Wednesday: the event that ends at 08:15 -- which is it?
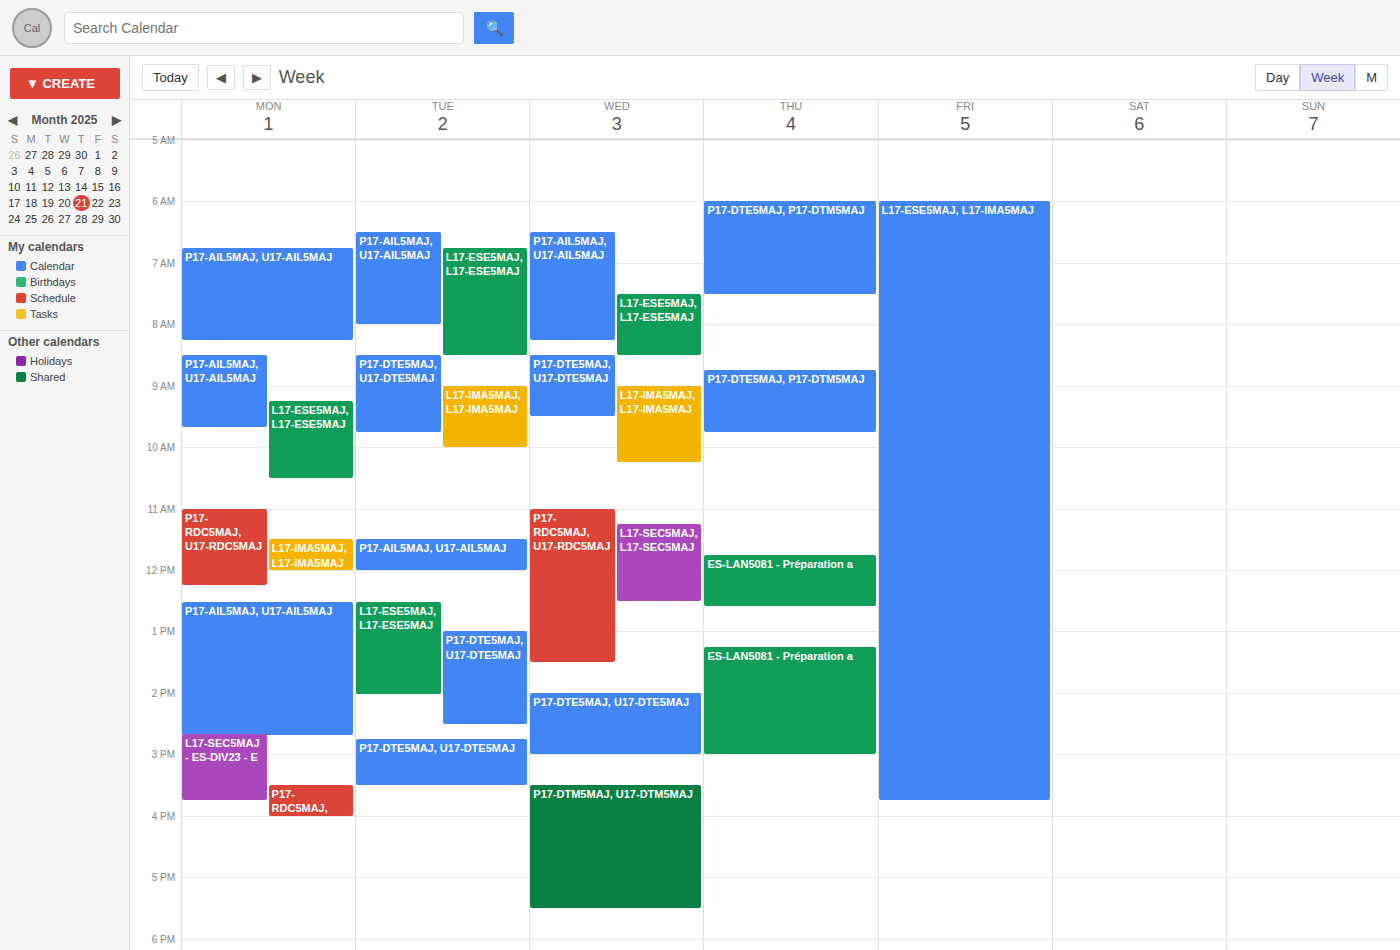
"P17-AIL5MAJ, U17-AIL5MAJ"